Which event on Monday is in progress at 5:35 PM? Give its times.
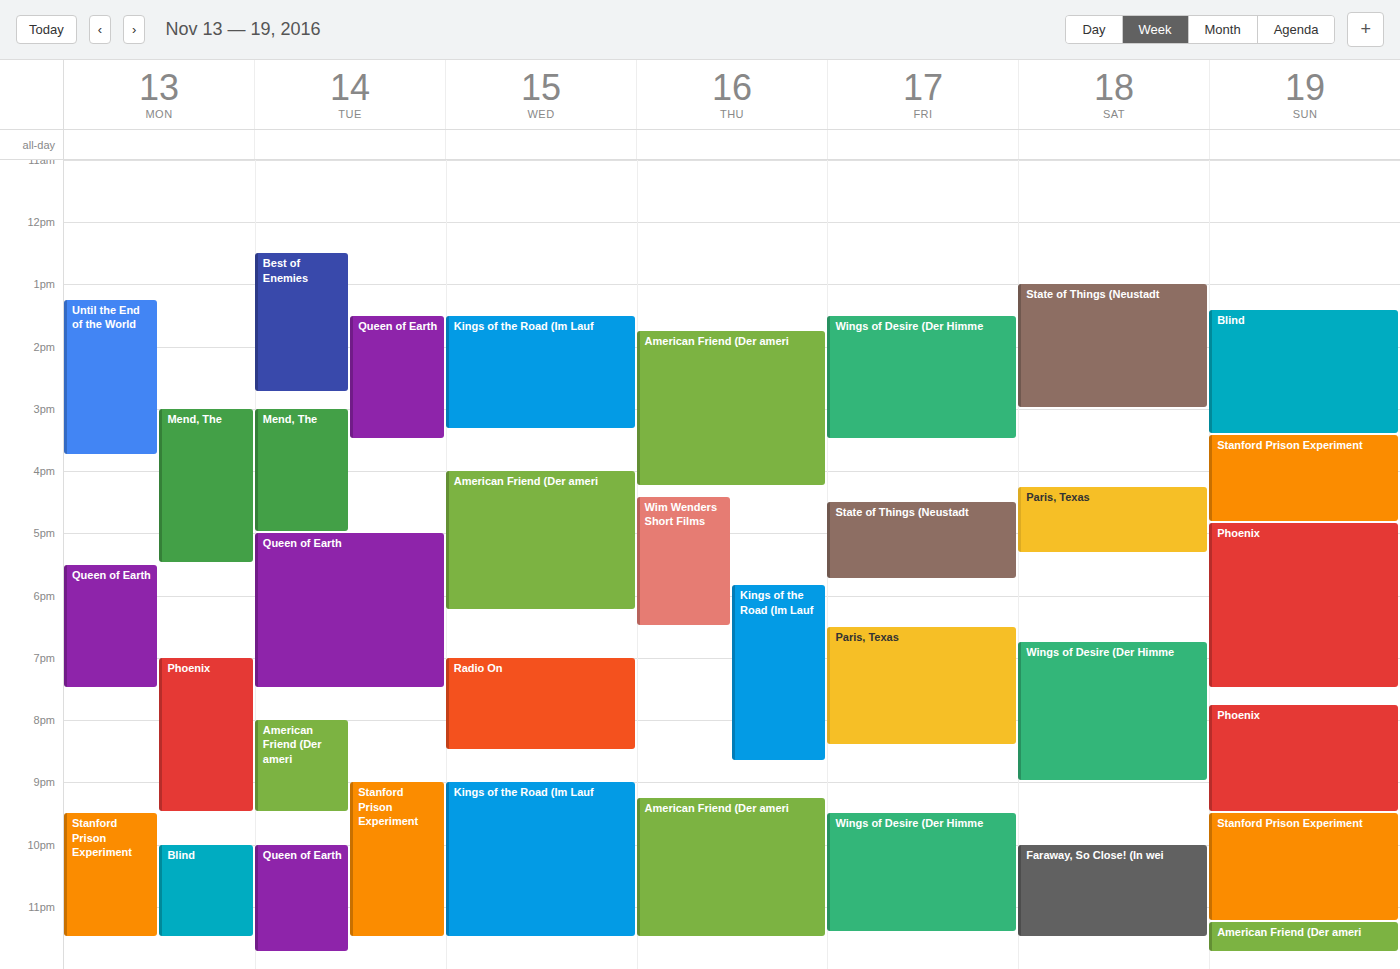
"Queen of Earth", 5:30 PM to 7:30 PM